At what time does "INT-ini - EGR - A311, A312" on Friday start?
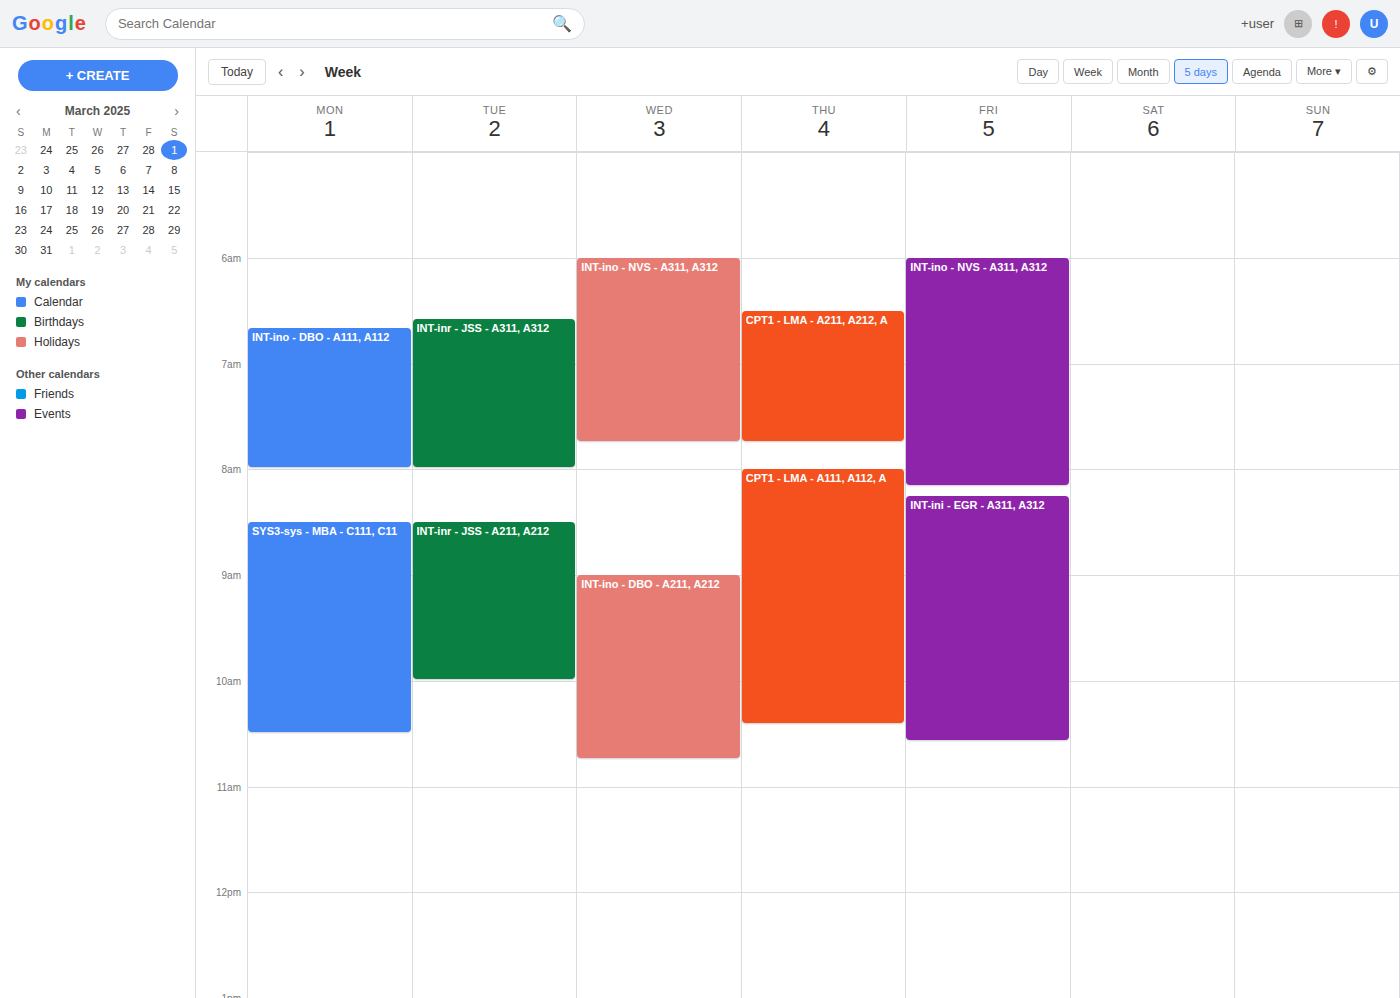
8:15 AM